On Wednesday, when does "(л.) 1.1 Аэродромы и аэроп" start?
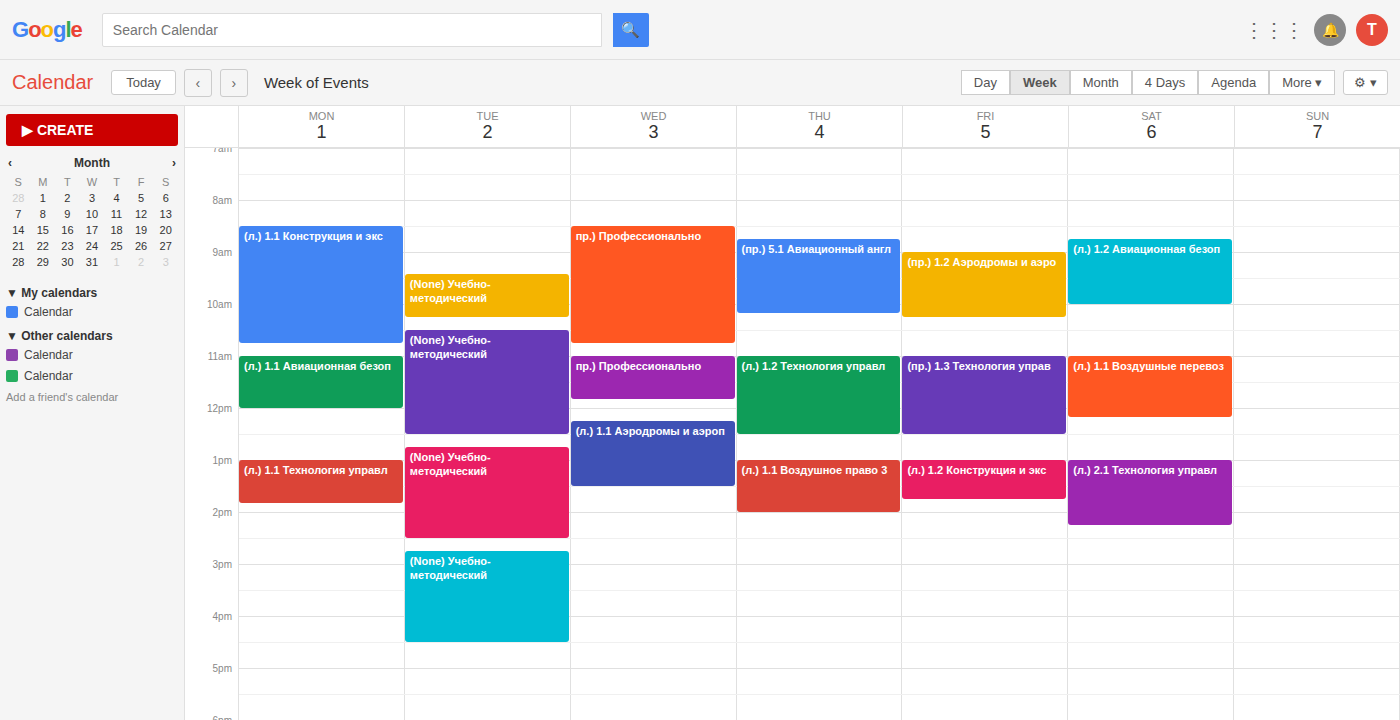
12:15 PM